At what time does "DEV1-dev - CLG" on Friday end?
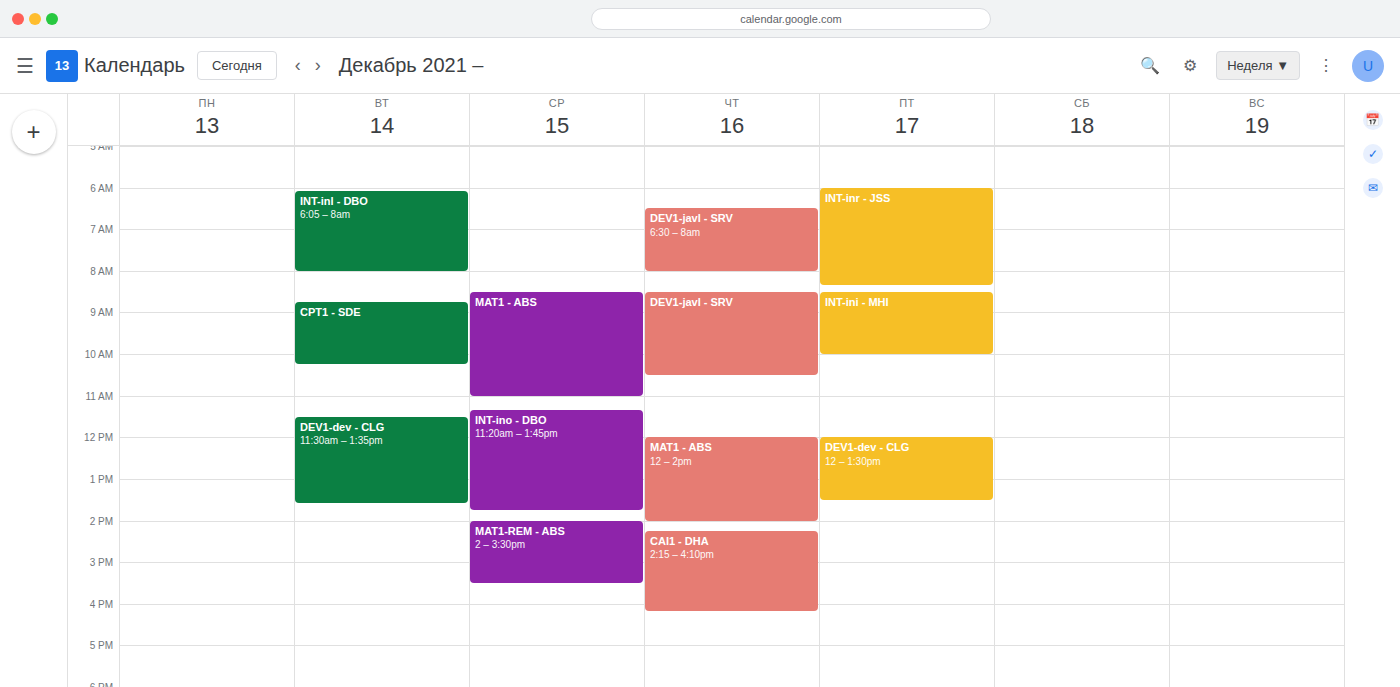
1:30 PM